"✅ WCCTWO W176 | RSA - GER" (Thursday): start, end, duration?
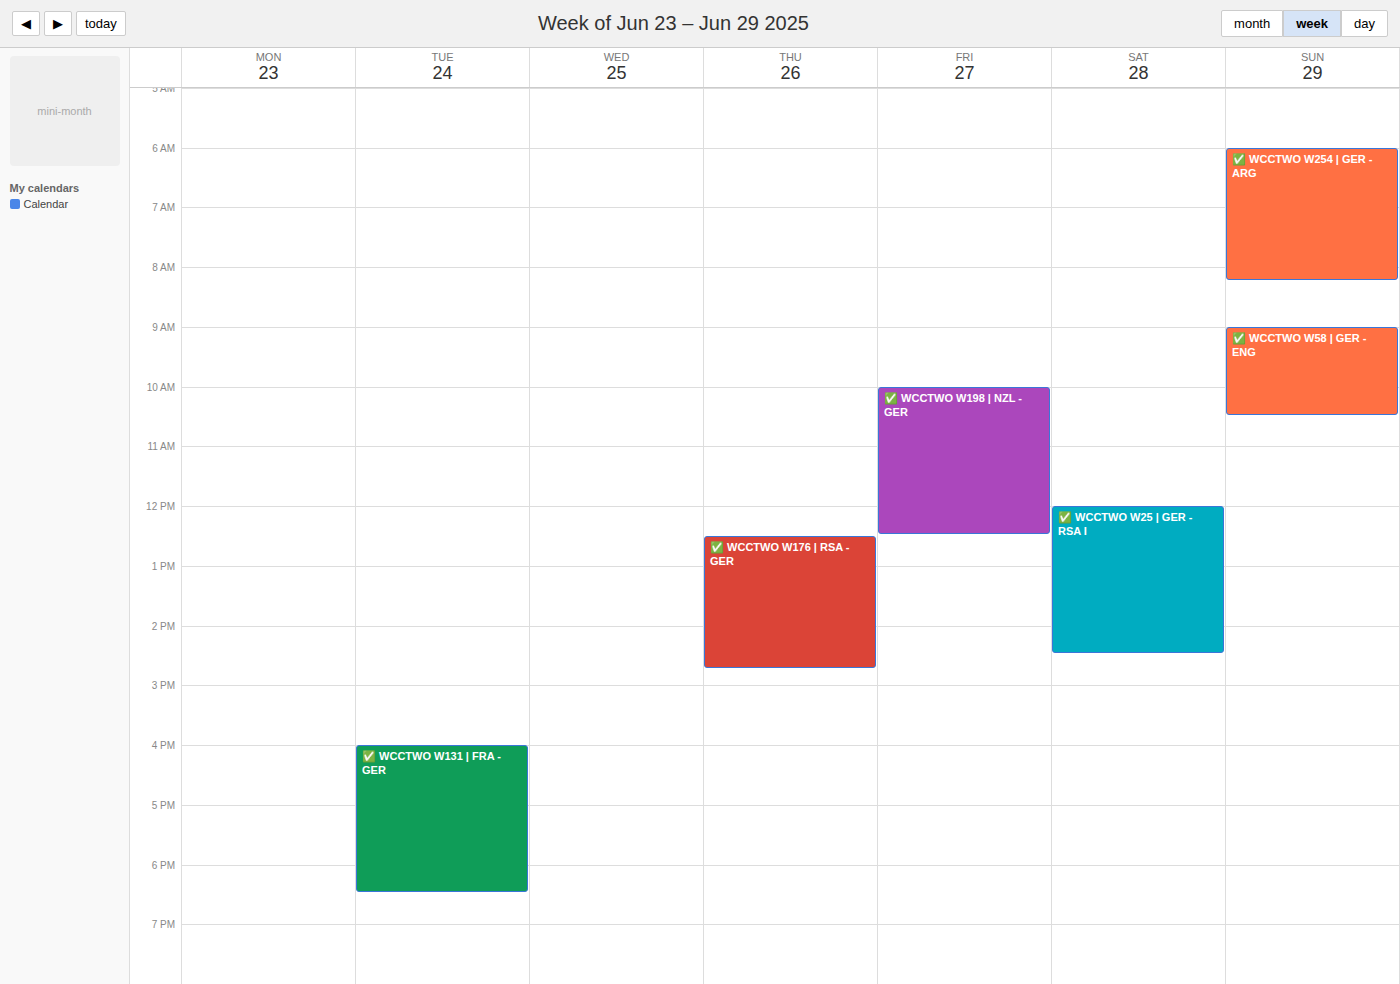
12:30 to 14:45, 2 hours 15 minutes